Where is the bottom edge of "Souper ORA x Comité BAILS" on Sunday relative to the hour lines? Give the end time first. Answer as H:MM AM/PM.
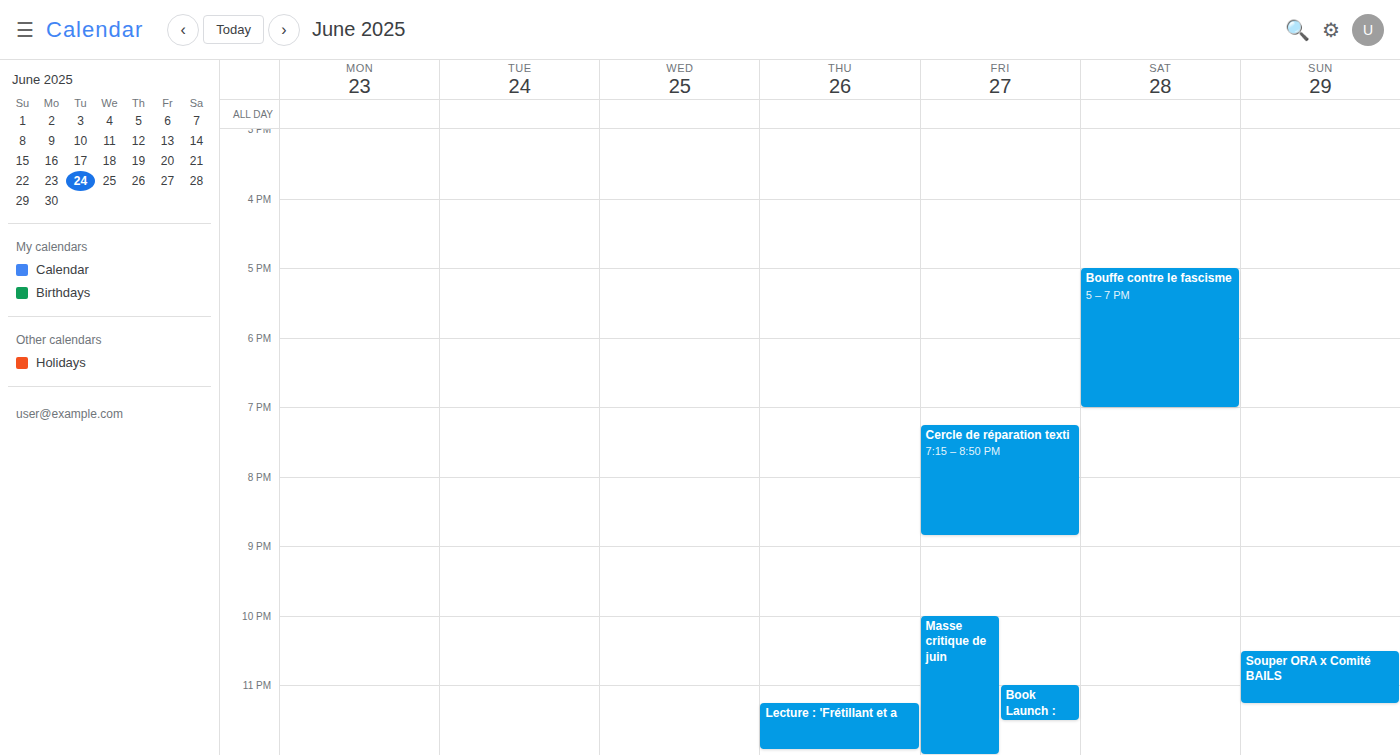
11:15 PM -- neither: a quarter of the way from the 11 PM line to the 12 AM line.